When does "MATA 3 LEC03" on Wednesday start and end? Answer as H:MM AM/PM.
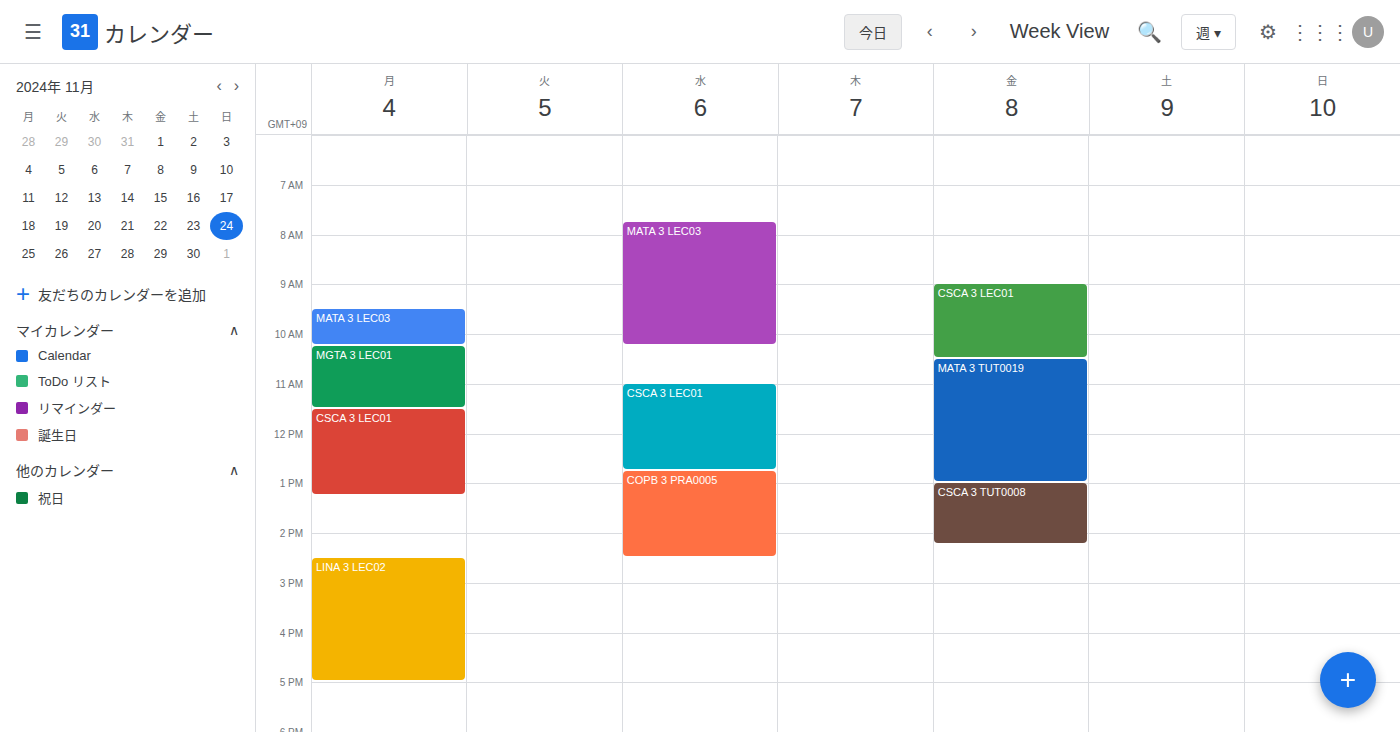
7:45 AM to 10:15 AM